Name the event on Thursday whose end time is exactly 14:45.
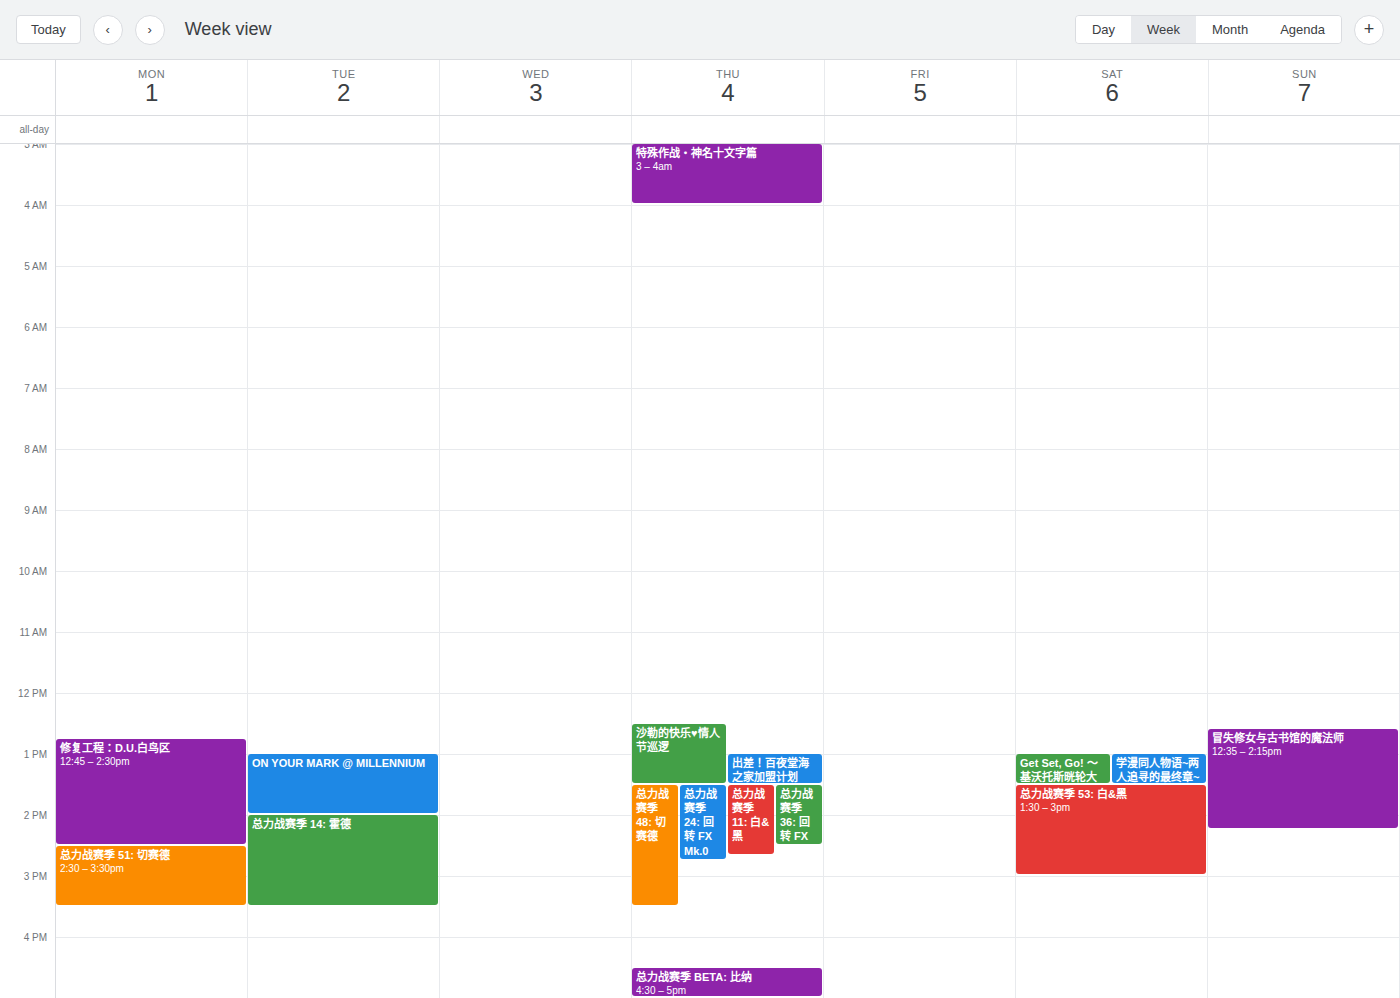
"总力战赛季 24: 回转 FX Mk.0"